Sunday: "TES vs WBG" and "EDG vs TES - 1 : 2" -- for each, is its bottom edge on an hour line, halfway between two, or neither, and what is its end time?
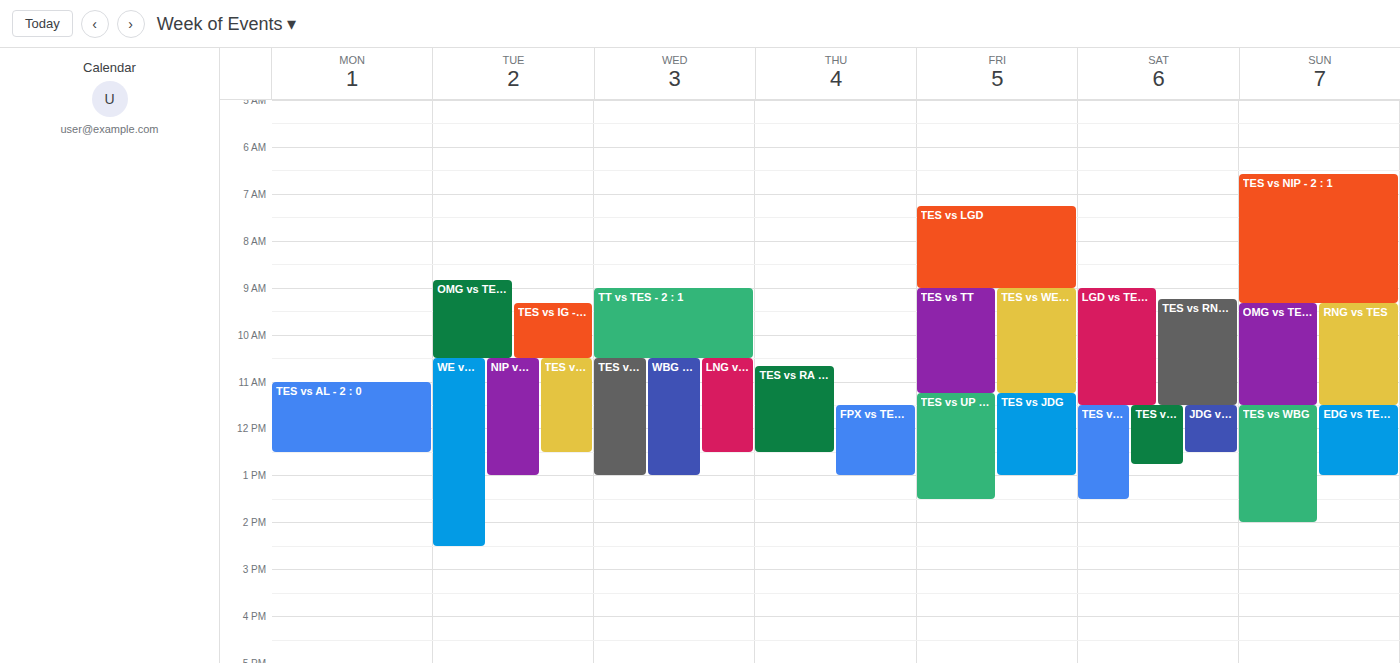
"TES vs WBG": 2:00 PM, exactly on the 2 PM line. "EDG vs TES - 1 : 2": 1:00 PM, exactly on the 1 PM line.